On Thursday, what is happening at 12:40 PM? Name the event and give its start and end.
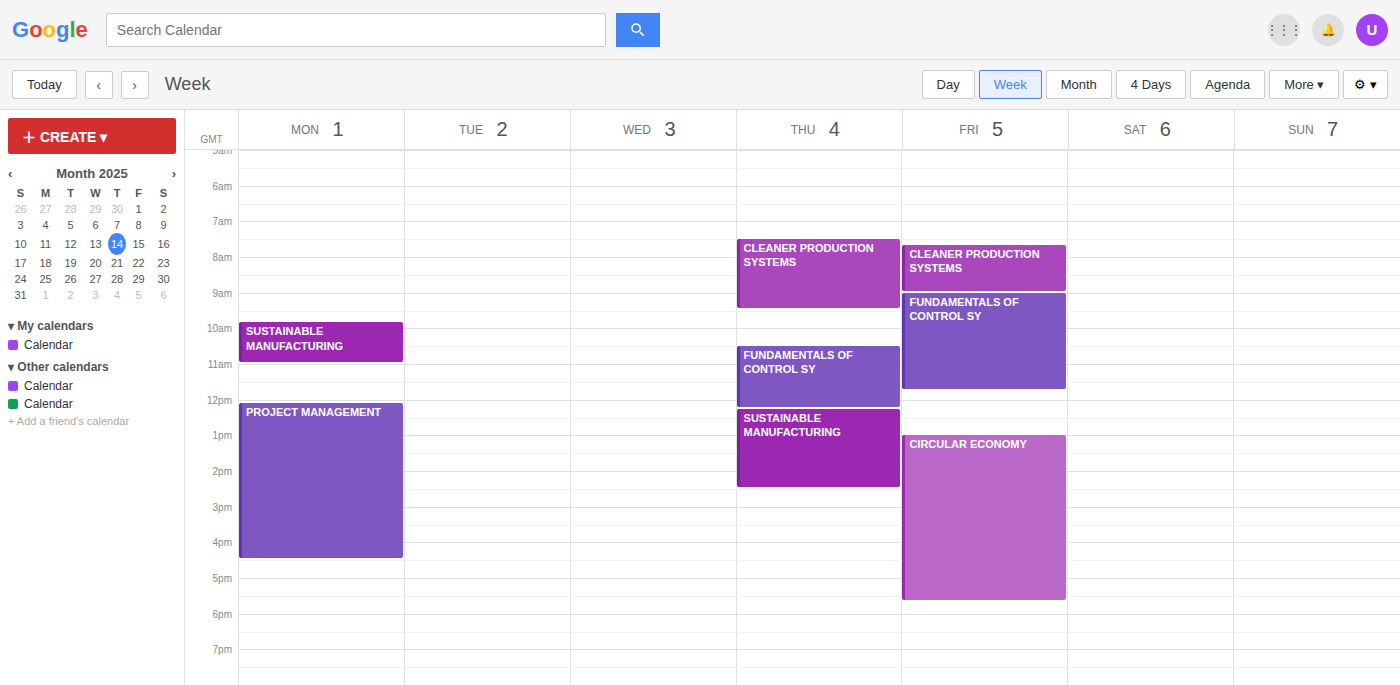
"SUSTAINABLE MANUFACTURING", 12:15 PM to 2:30 PM